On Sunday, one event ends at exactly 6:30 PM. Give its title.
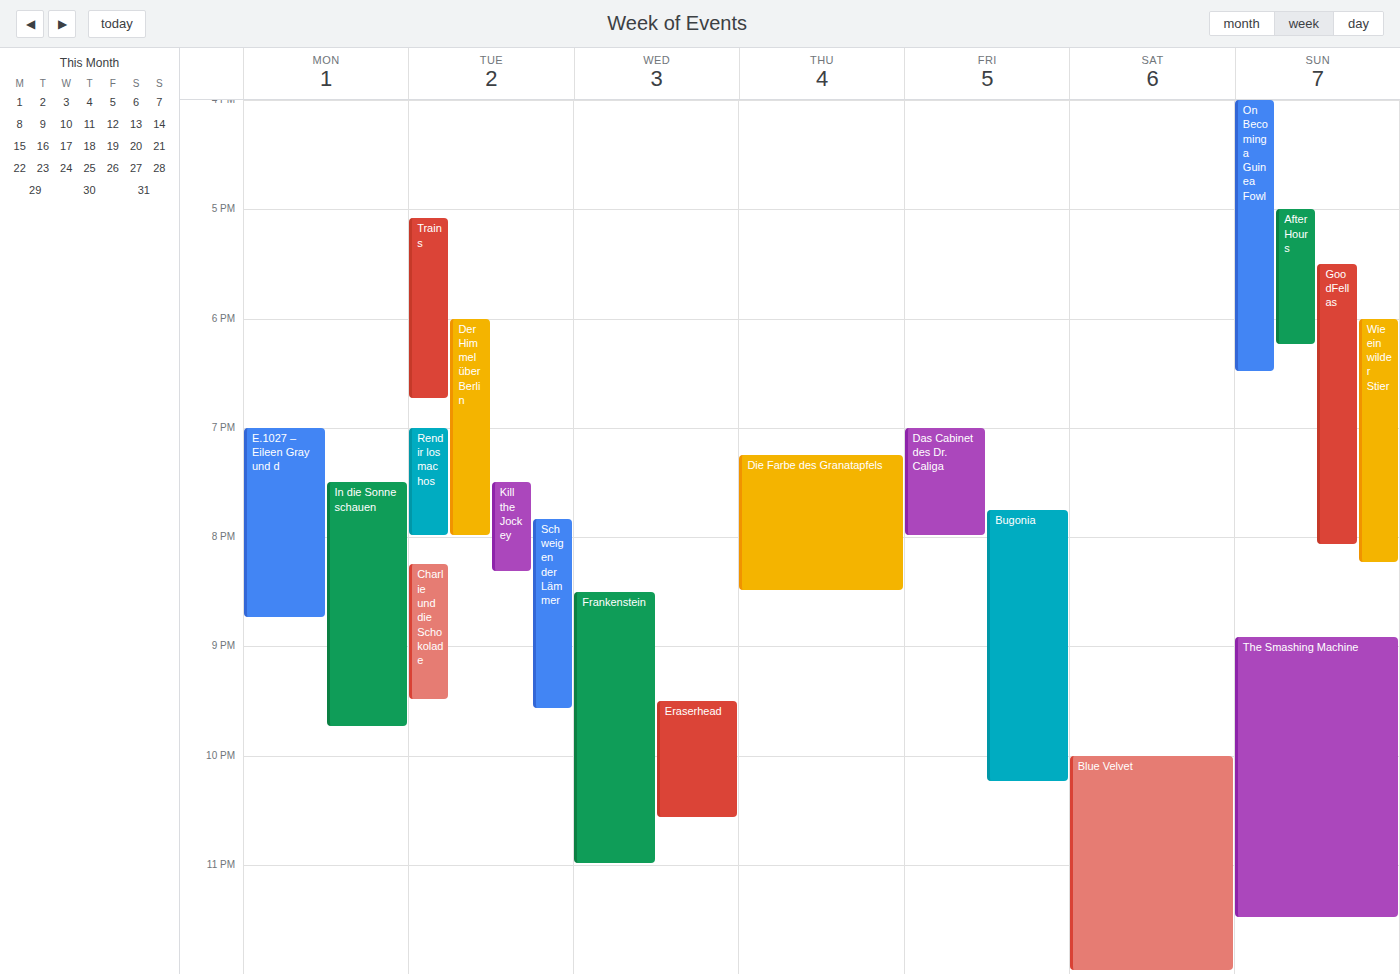
"On Becoming a Guinea Fowl"